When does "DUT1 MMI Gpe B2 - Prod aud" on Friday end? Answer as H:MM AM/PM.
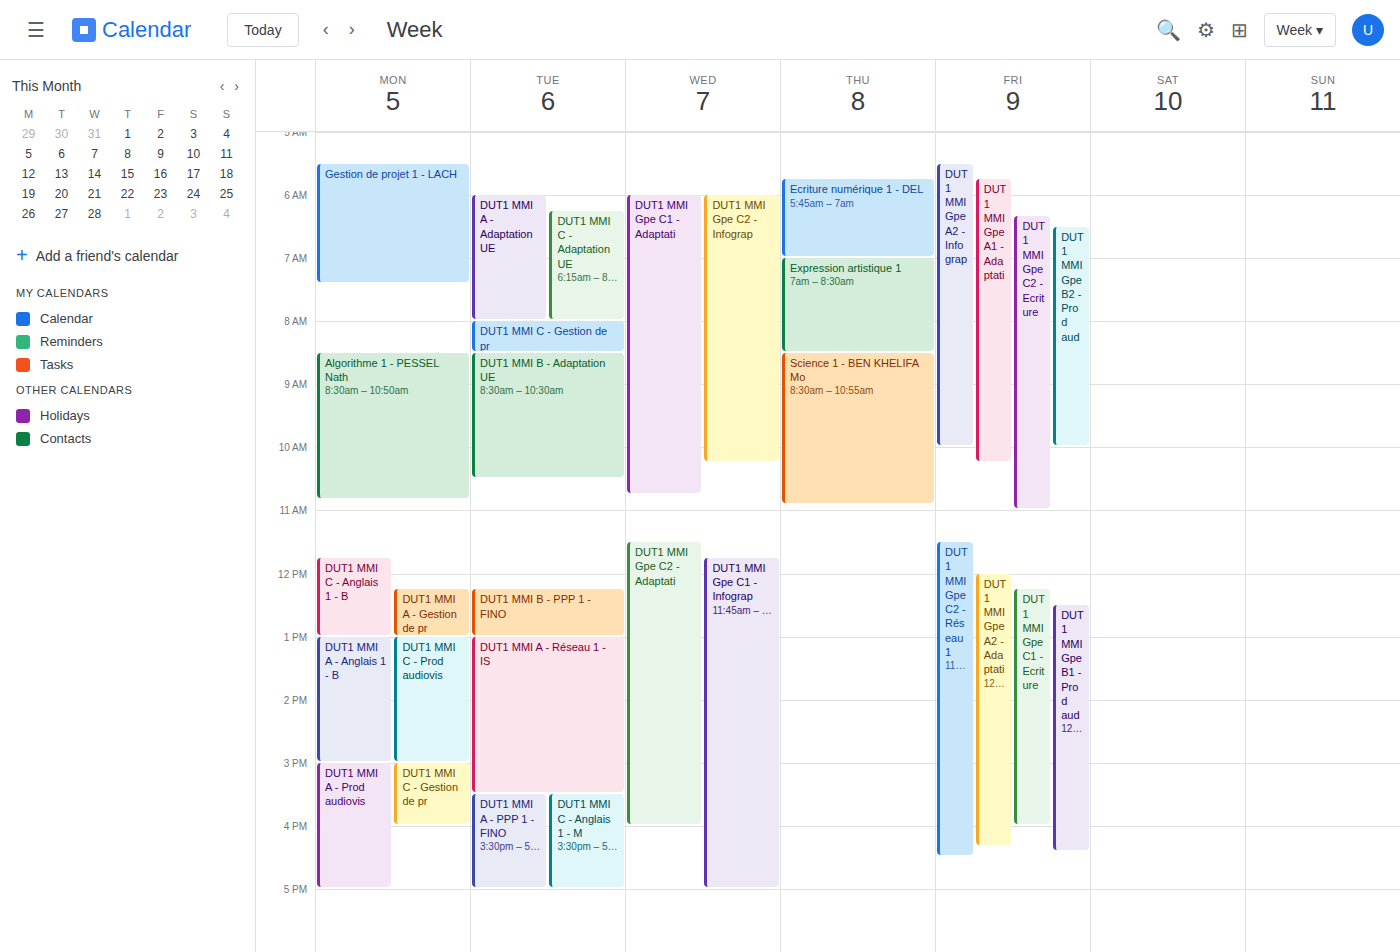
10:00 AM